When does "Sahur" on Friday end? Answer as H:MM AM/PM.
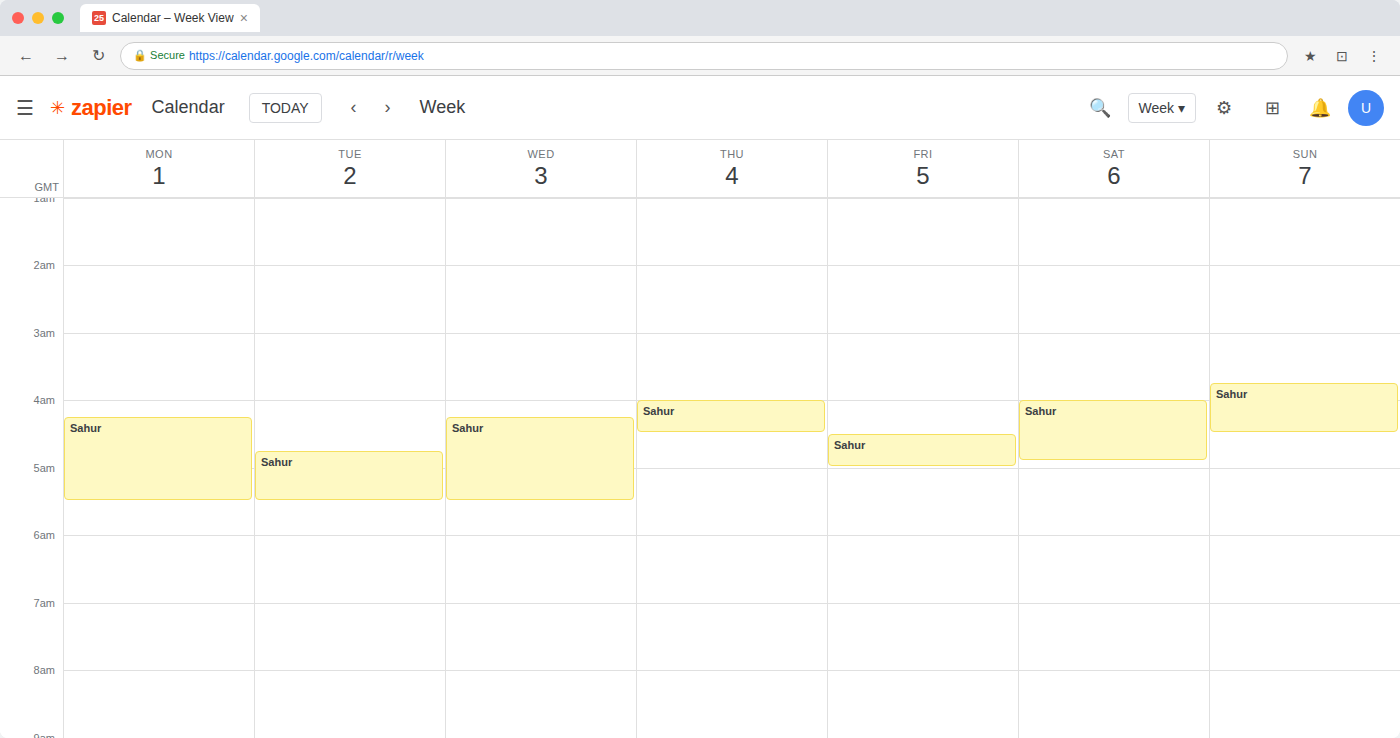
5:00 AM